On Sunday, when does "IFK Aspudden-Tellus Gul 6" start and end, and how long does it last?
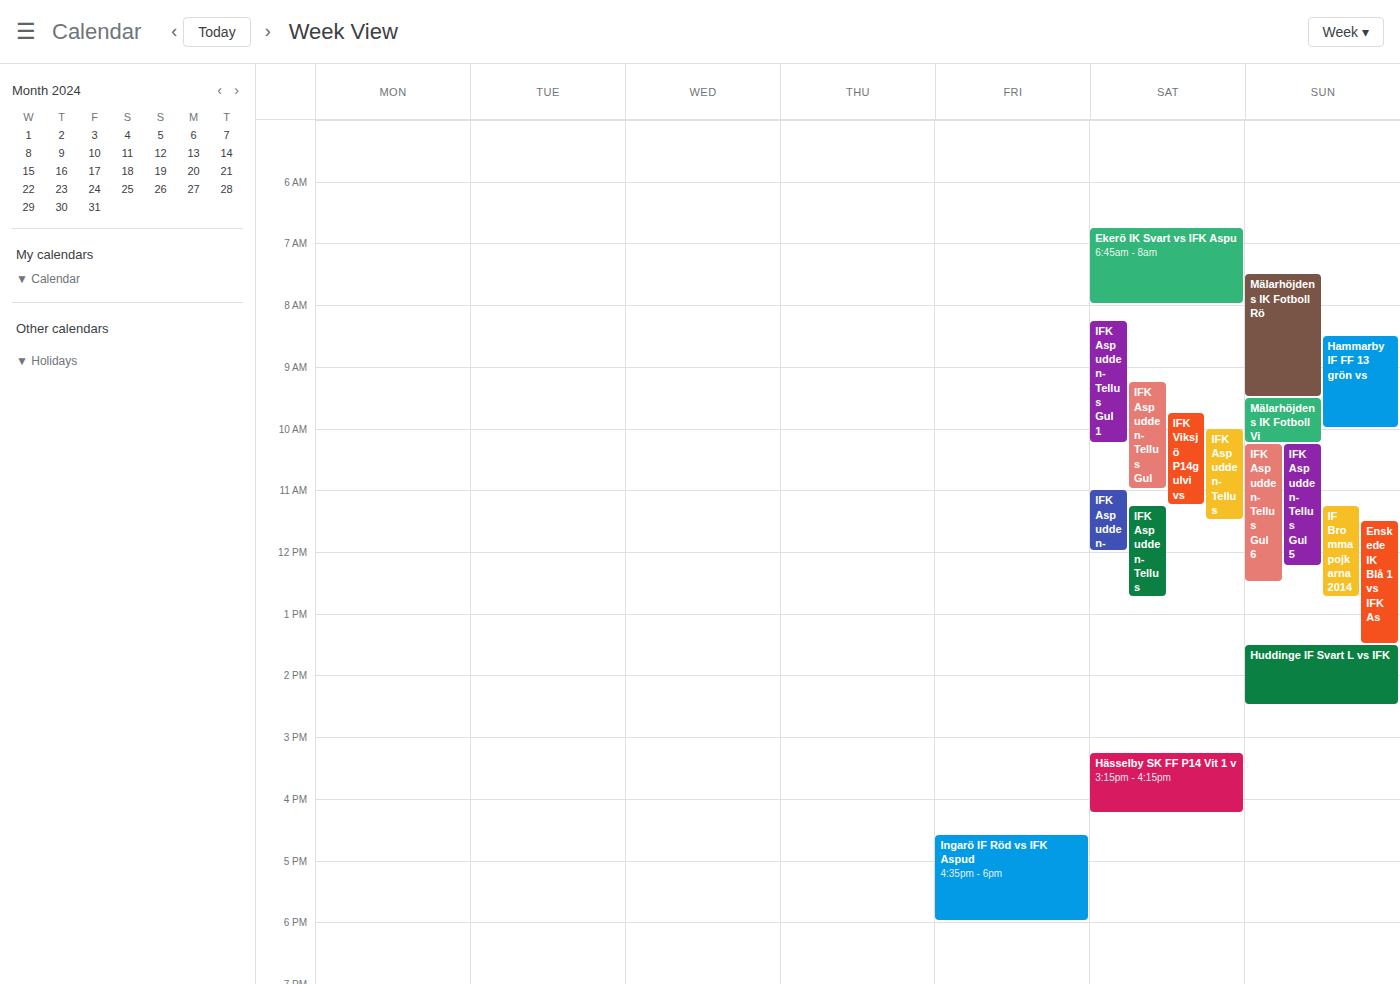
10:15 AM to 12:30 PM, 2 hours 15 minutes